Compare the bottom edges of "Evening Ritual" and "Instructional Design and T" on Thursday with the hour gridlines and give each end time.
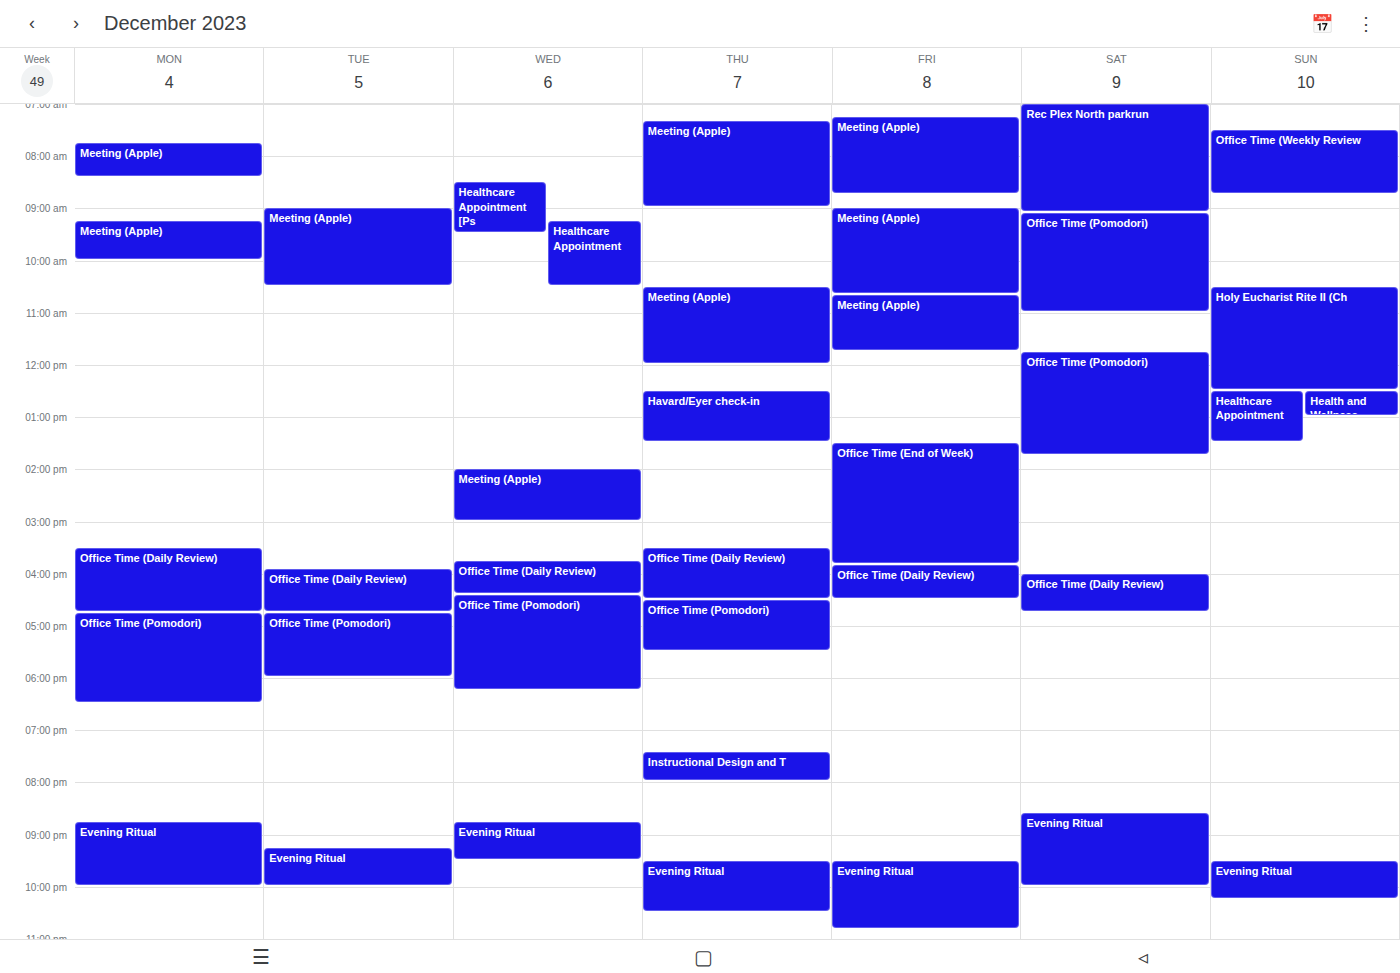
"Evening Ritual": 10:30 PM, halfway between the 10 PM and 11 PM lines. "Instructional Design and T": 8:00 PM, exactly on the 8 PM line.